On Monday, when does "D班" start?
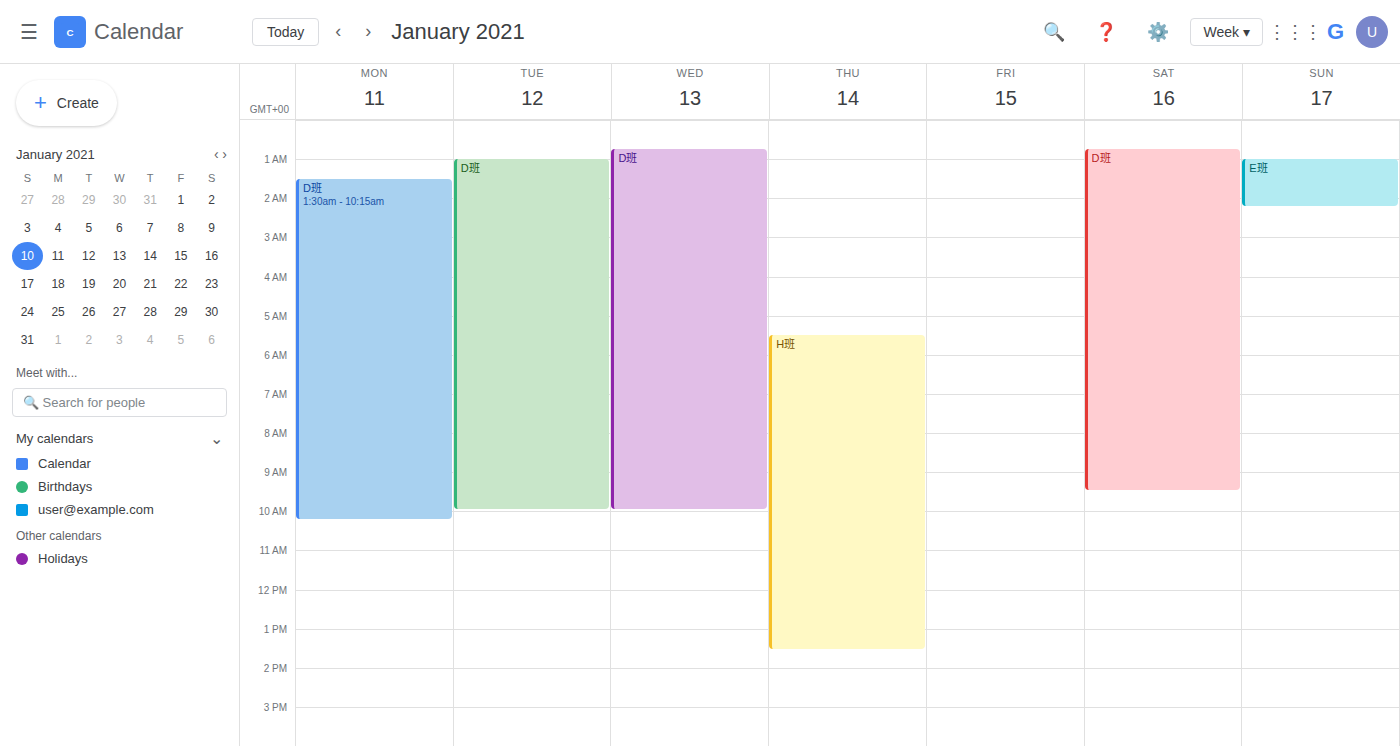
1:30 AM